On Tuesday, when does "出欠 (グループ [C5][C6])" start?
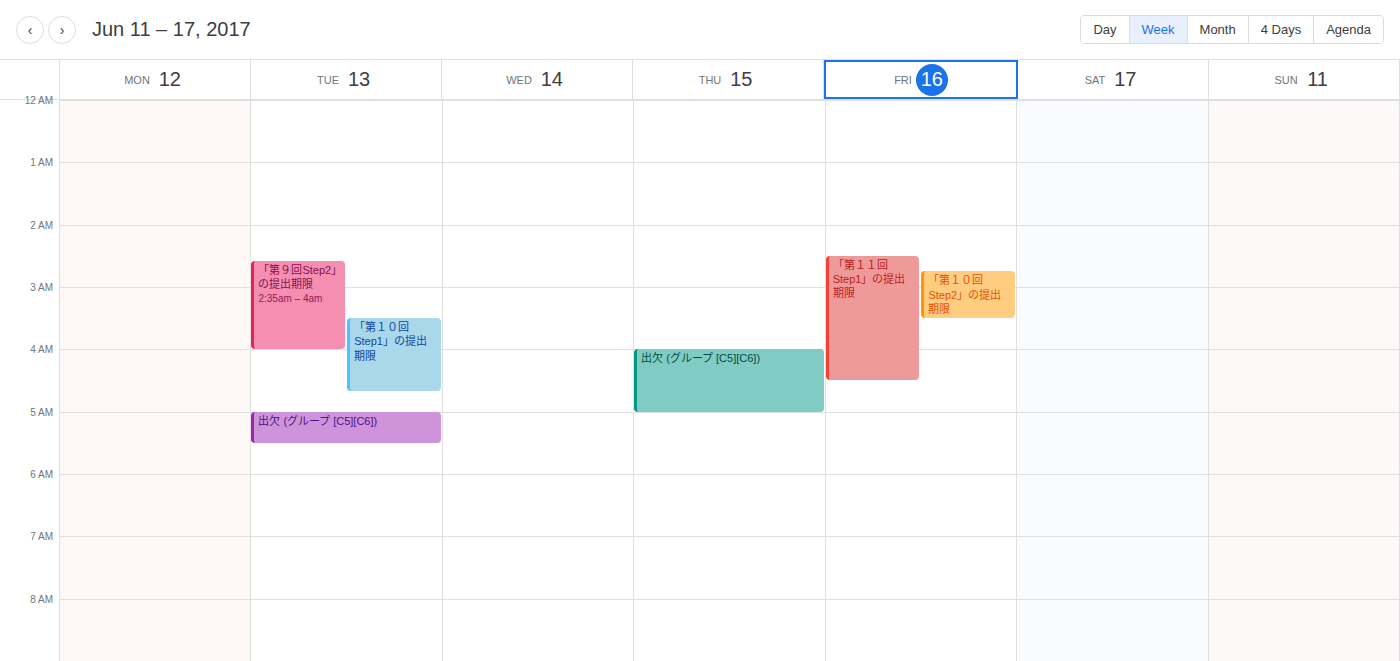
5:00 AM